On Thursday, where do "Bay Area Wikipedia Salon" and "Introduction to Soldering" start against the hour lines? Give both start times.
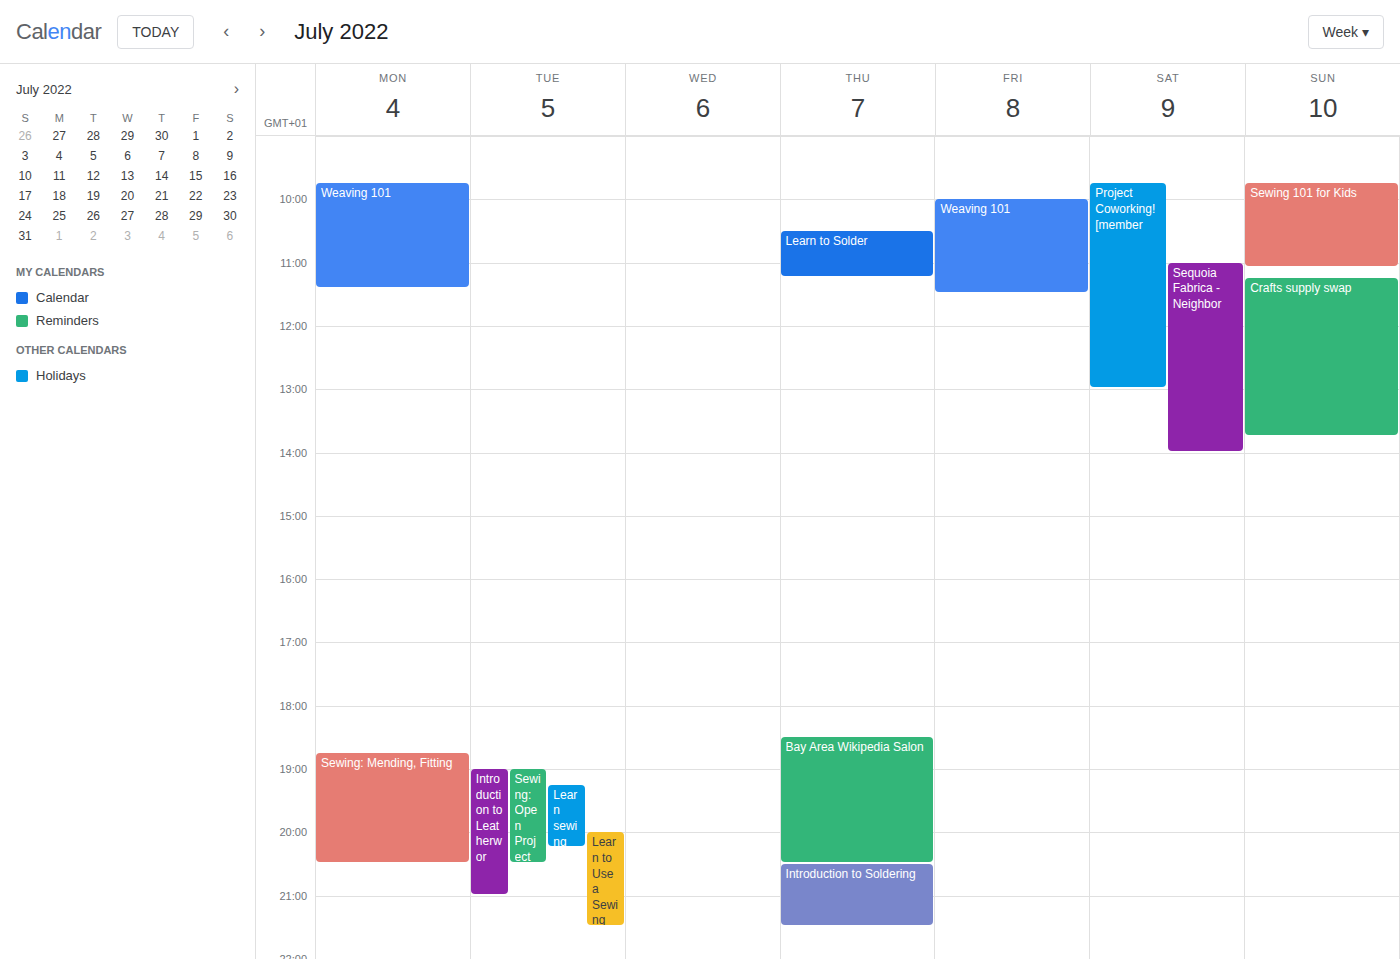
"Bay Area Wikipedia Salon": 6:30 PM, halfway between the 6 PM and 7 PM lines. "Introduction to Soldering": 8:30 PM, halfway between the 8 PM and 9 PM lines.